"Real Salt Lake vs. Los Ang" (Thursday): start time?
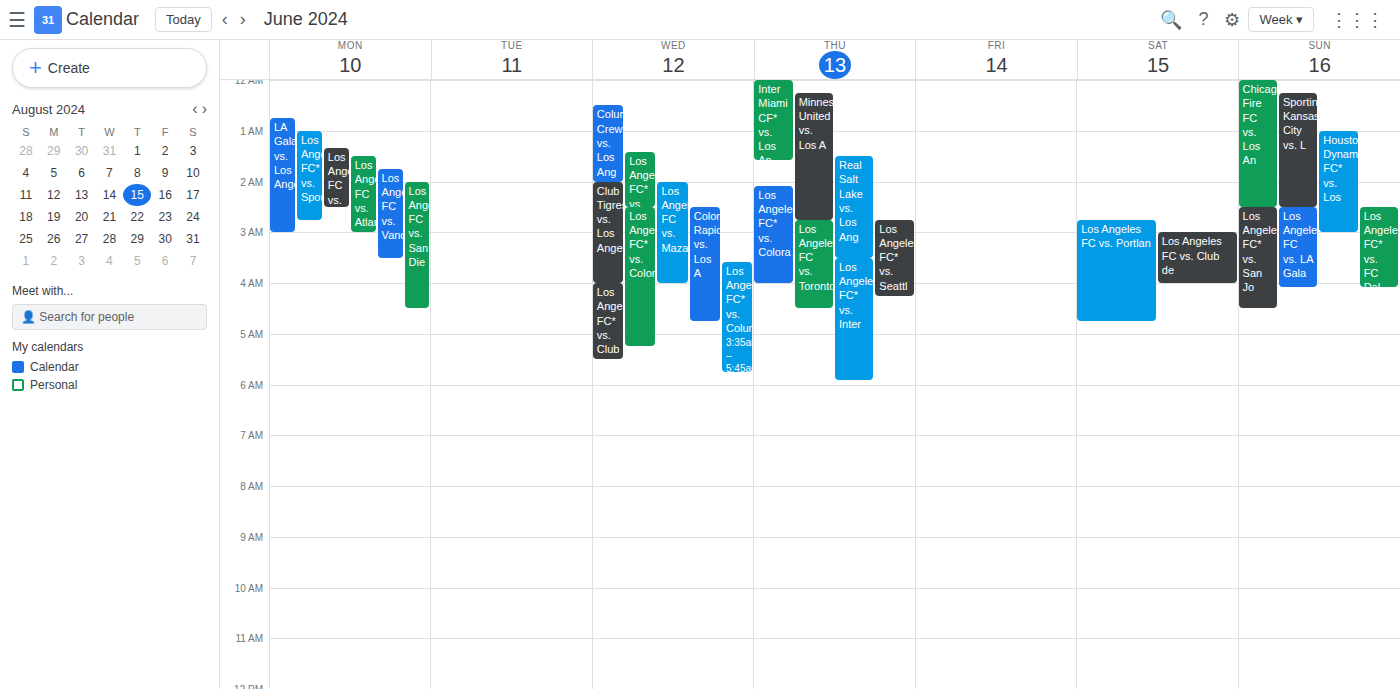
01:30